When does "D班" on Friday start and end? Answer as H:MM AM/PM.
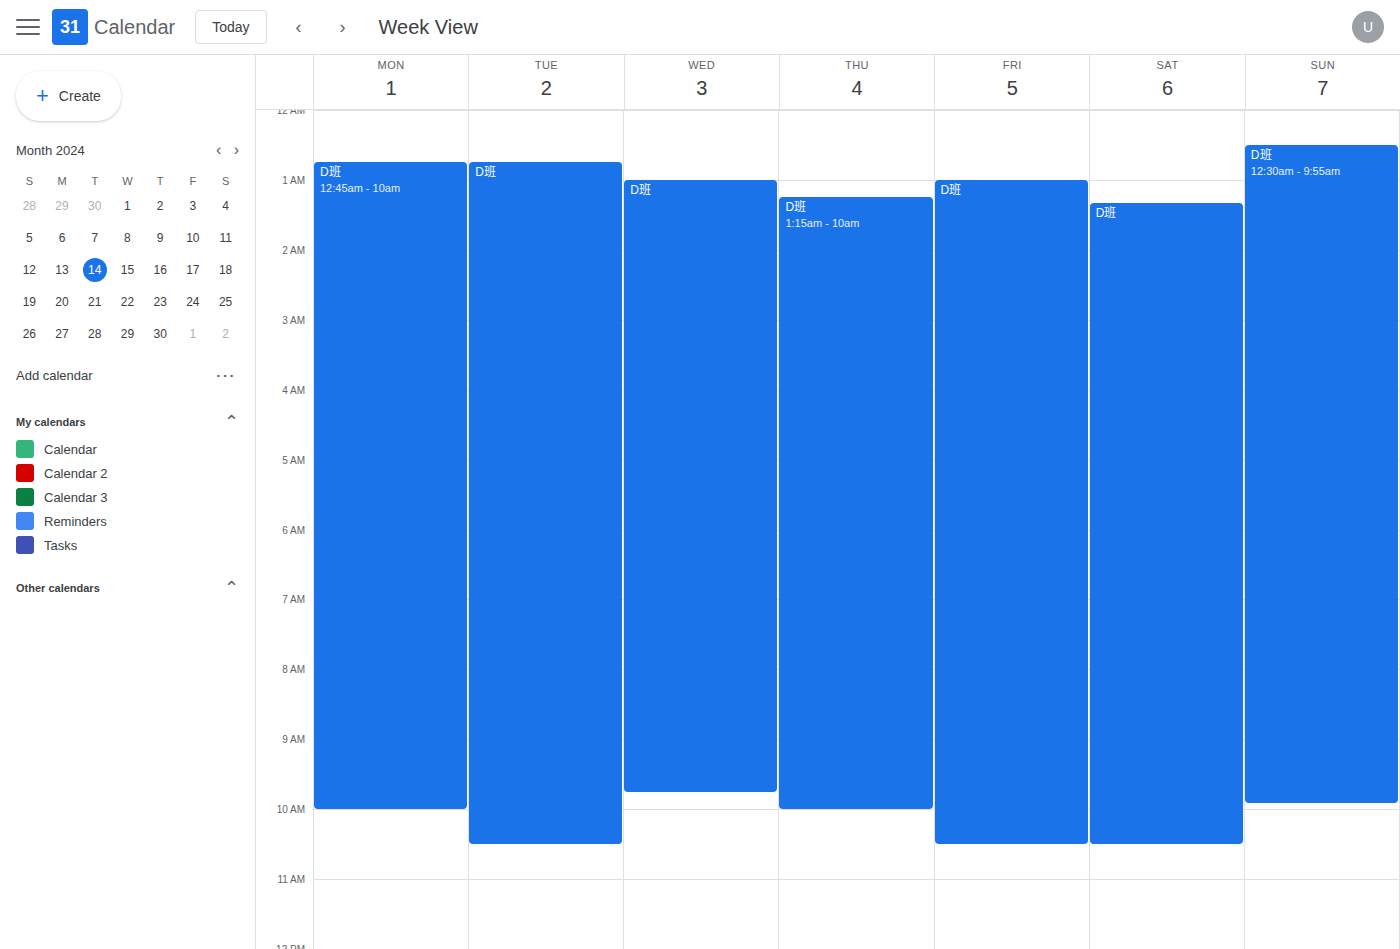
1:00 AM to 10:30 AM